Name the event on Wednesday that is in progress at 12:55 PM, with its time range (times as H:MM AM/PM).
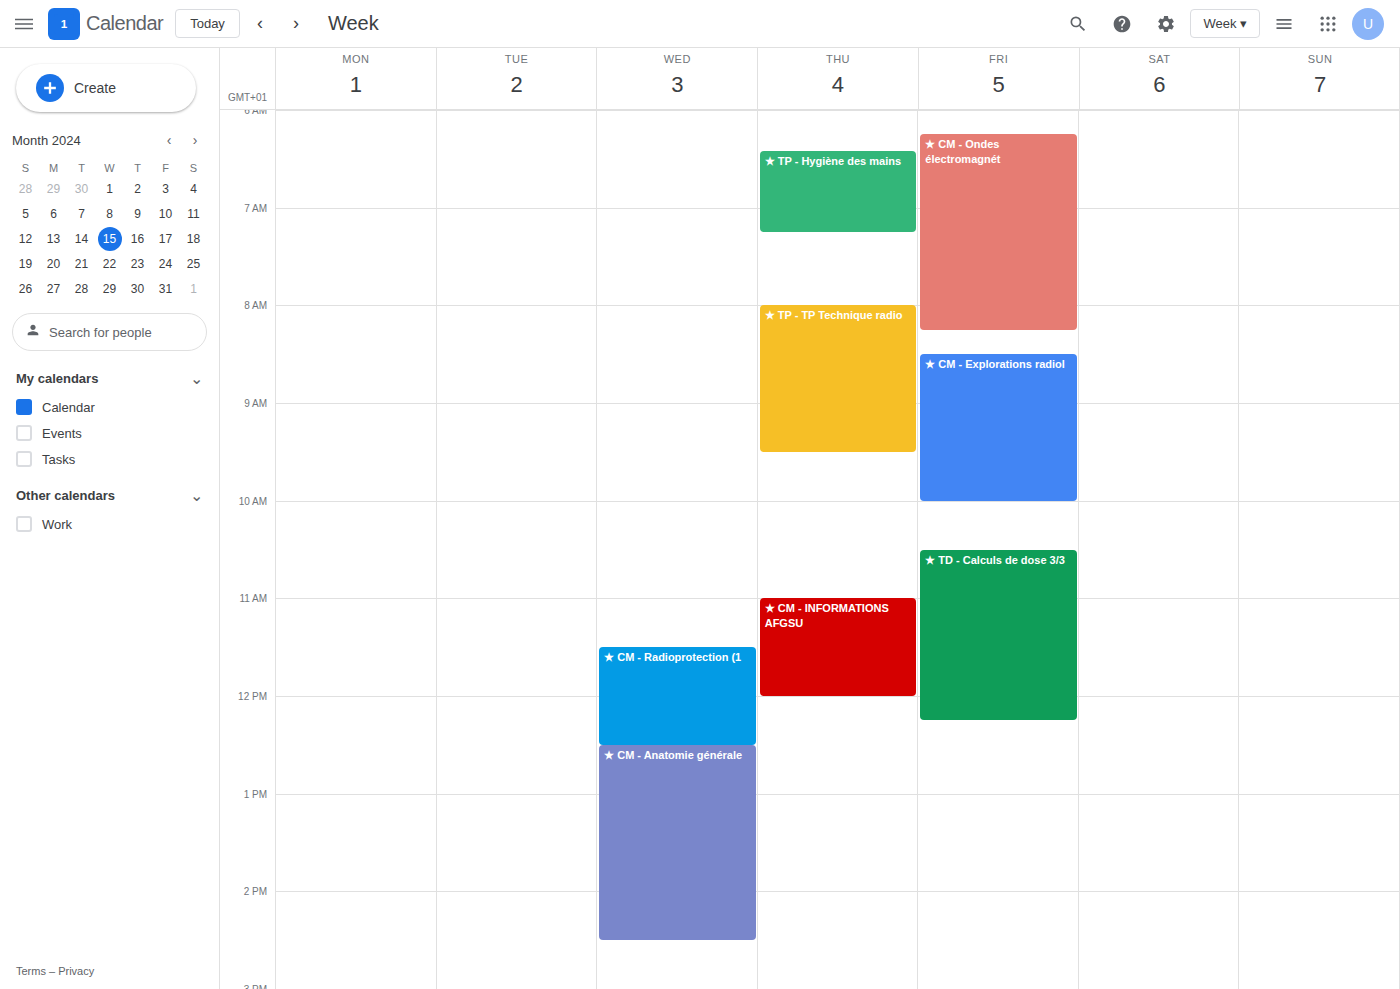
"★ CM - Anatomie générale", 12:30 PM to 2:30 PM